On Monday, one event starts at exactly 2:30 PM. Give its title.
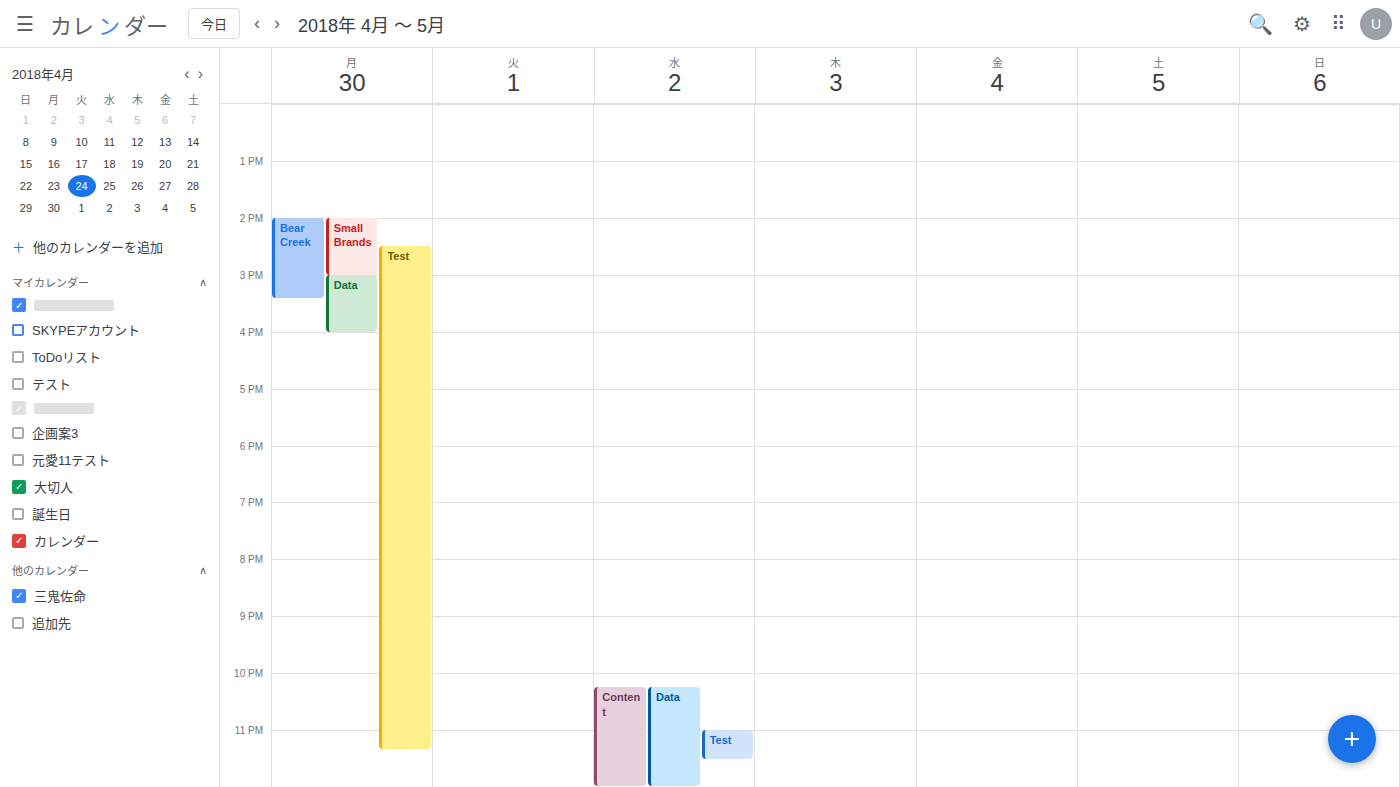
"Test"